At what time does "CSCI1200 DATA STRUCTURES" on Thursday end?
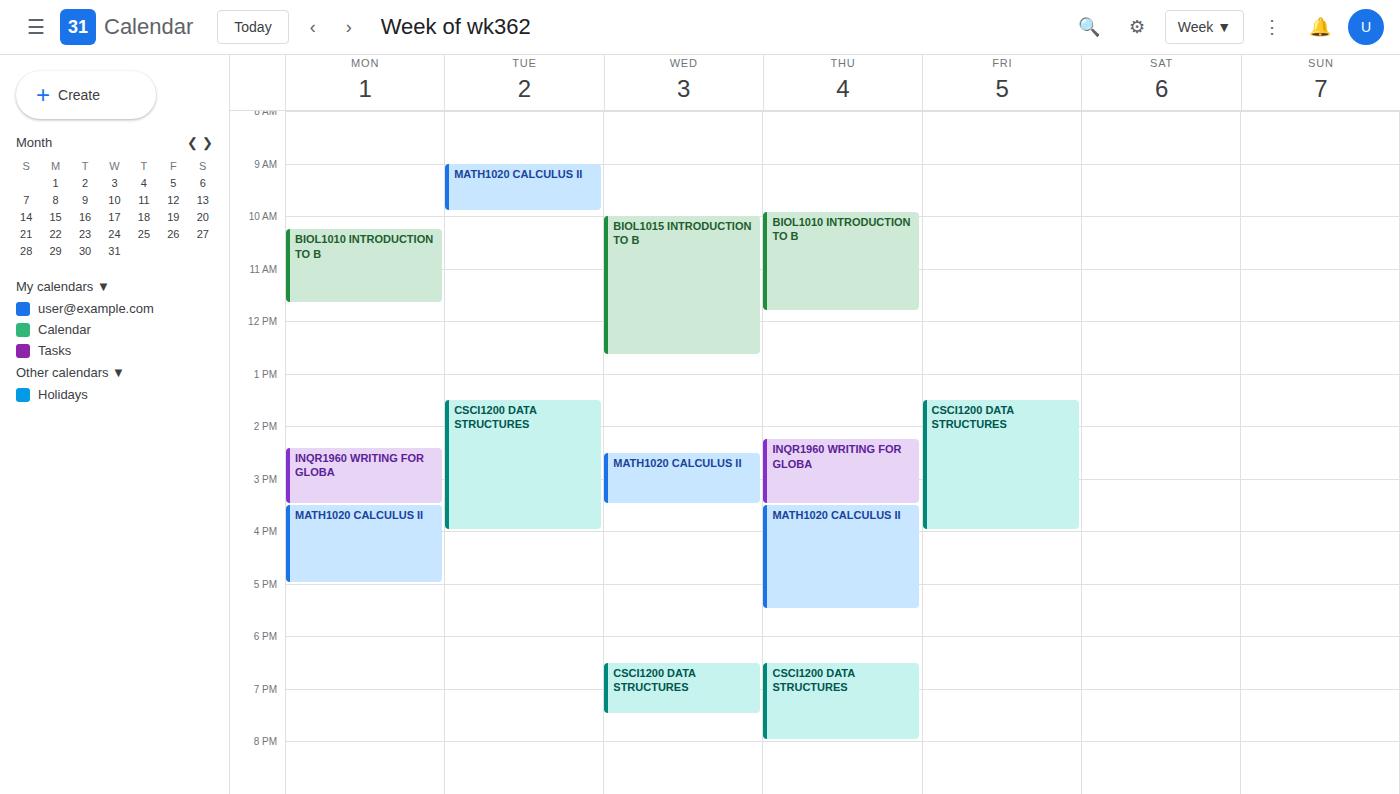
8:00 PM